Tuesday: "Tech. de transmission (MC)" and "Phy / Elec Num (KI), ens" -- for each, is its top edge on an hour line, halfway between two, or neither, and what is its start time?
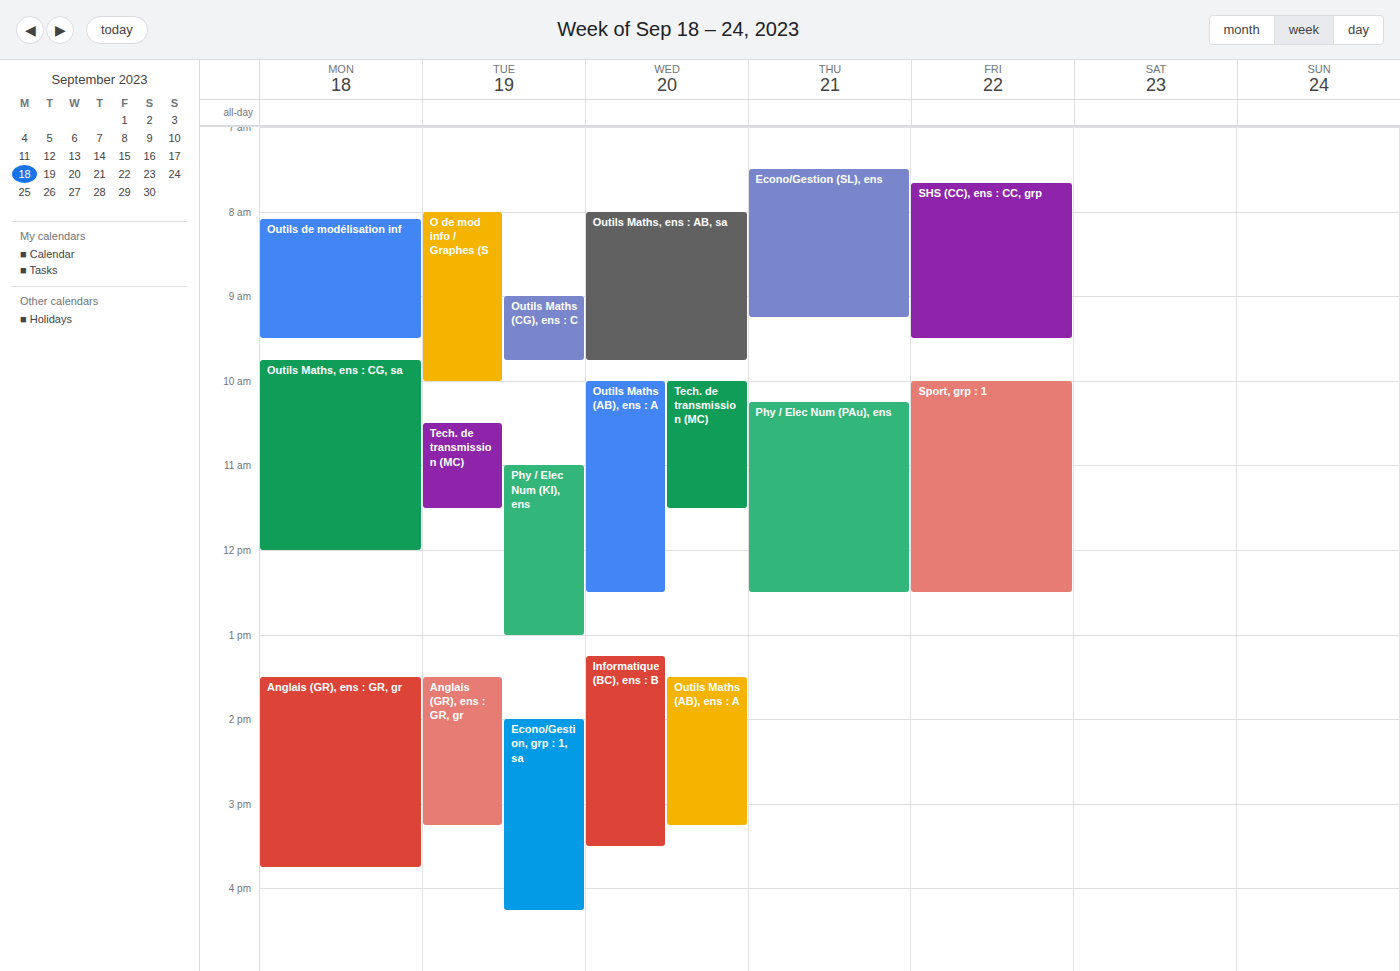
"Tech. de transmission (MC)": 10:30 AM, halfway between the 10 AM and 11 AM lines. "Phy / Elec Num (KI), ens": 11:00 AM, exactly on the 11 AM line.